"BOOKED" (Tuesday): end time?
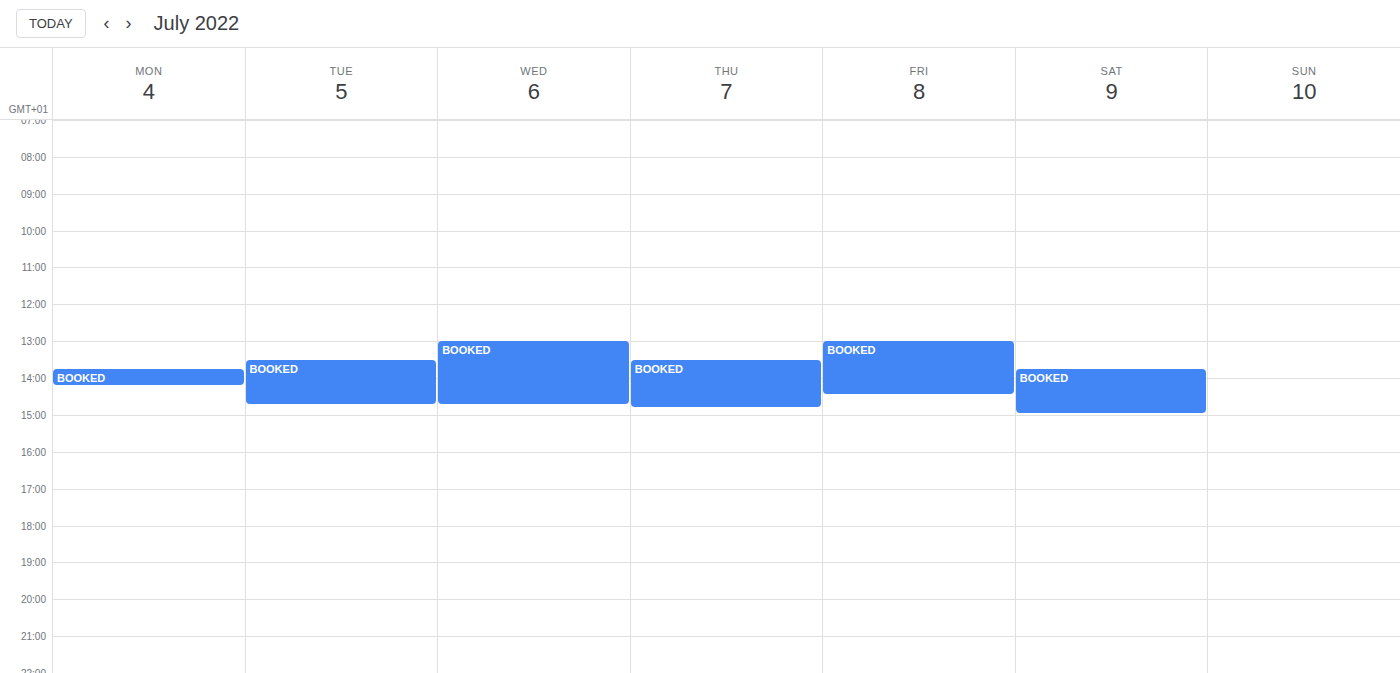
2:45 PM